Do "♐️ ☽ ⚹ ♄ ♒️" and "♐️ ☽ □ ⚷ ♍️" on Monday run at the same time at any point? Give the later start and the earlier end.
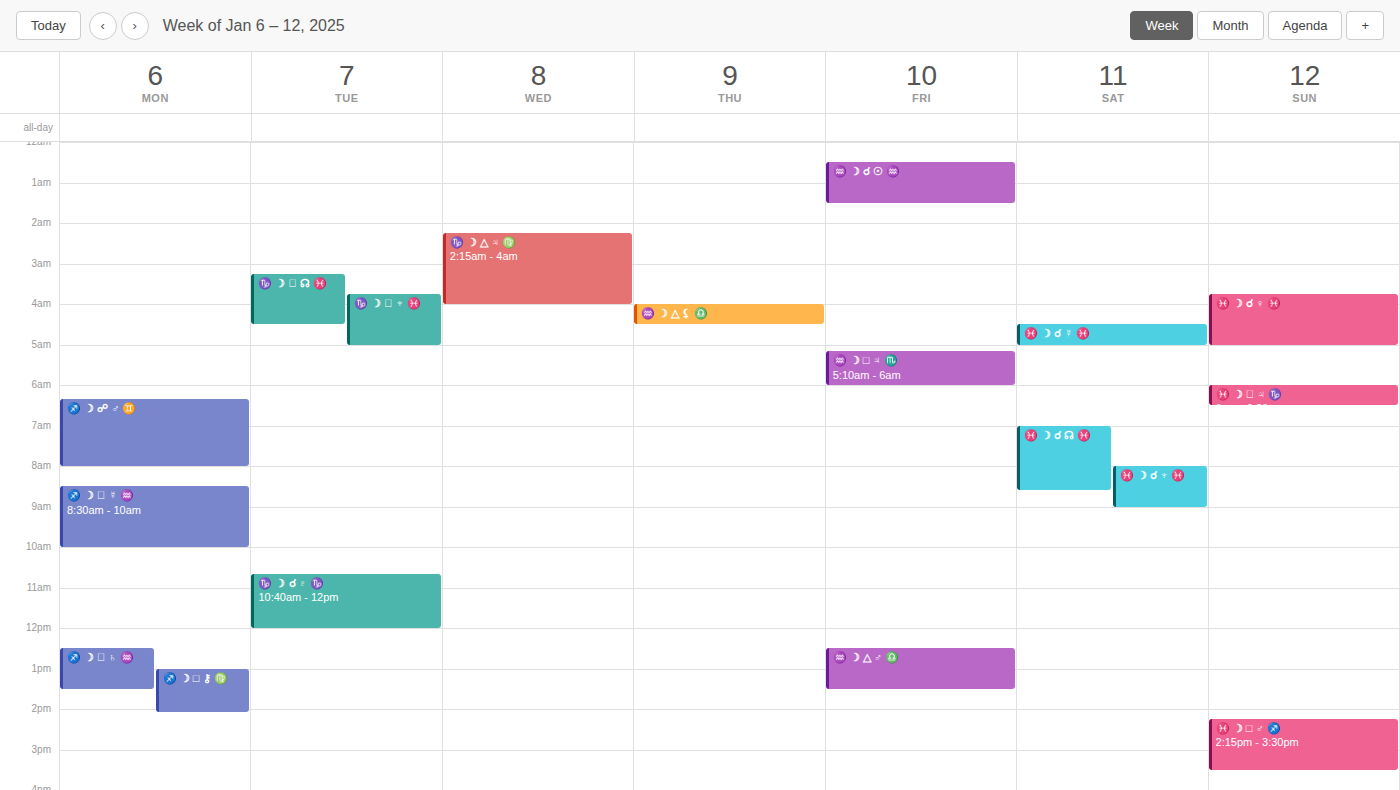
"♐️ ☽ □ ⚷ ♍️" starts at 1:00 PM, before "♐️ ☽ ⚹ ♄ ♒️" ends at 1:30 PM -- they overlap.